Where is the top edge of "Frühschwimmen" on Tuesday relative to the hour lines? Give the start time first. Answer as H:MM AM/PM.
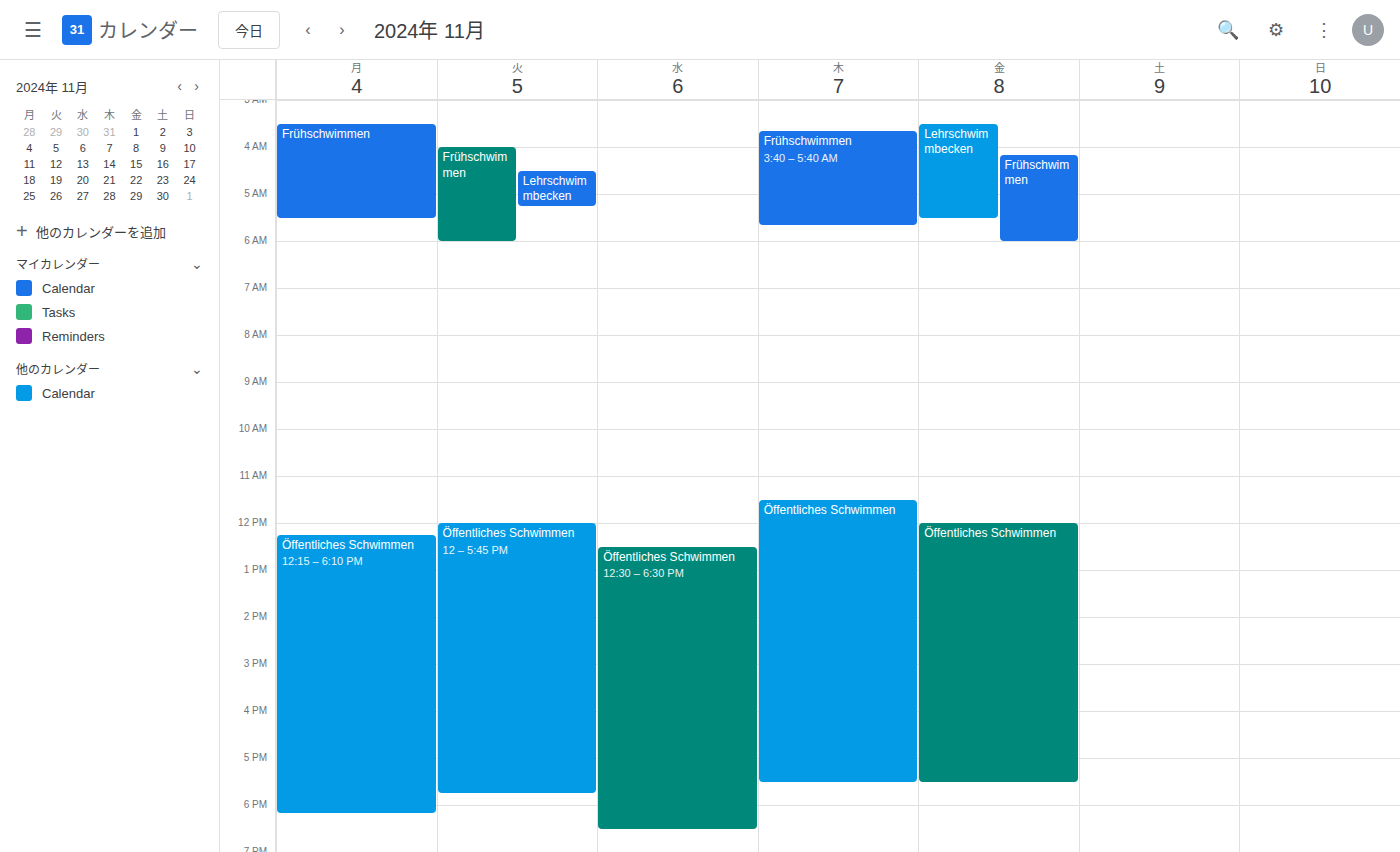
4:00 AM -- exactly on the 4 AM line.